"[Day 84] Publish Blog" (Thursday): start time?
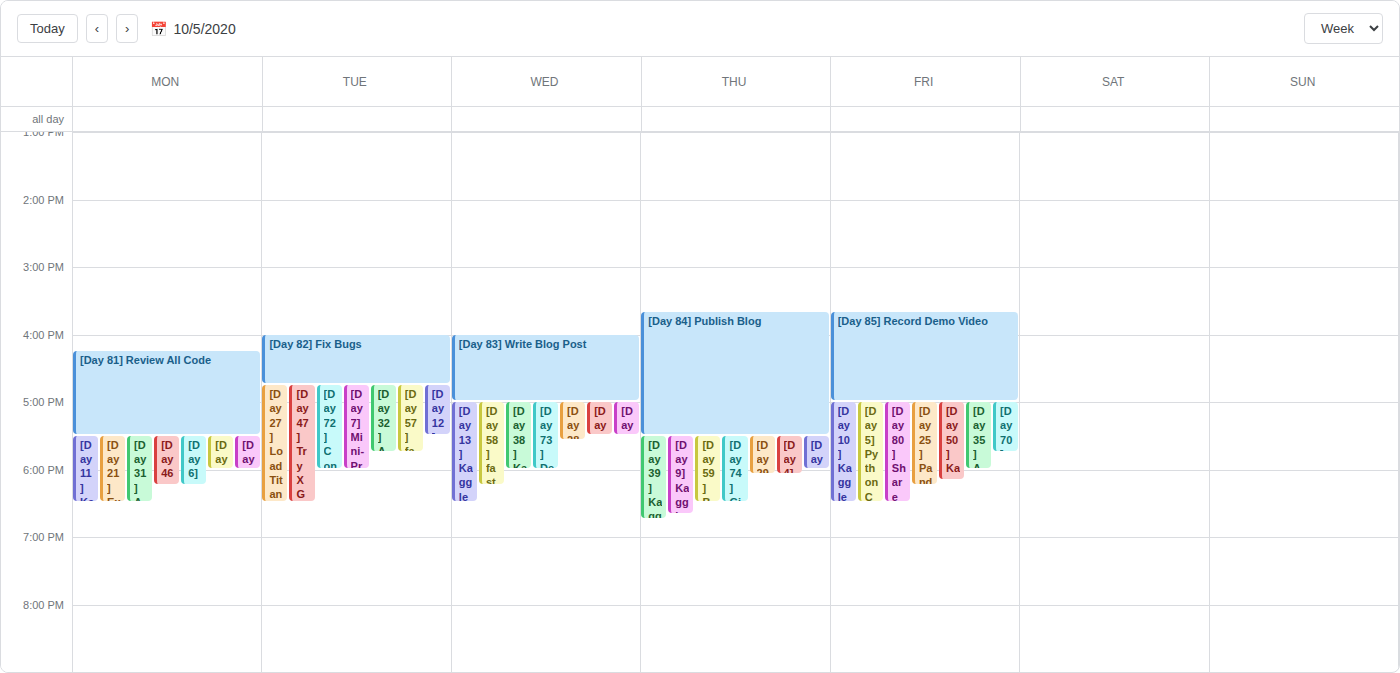
3:40 PM